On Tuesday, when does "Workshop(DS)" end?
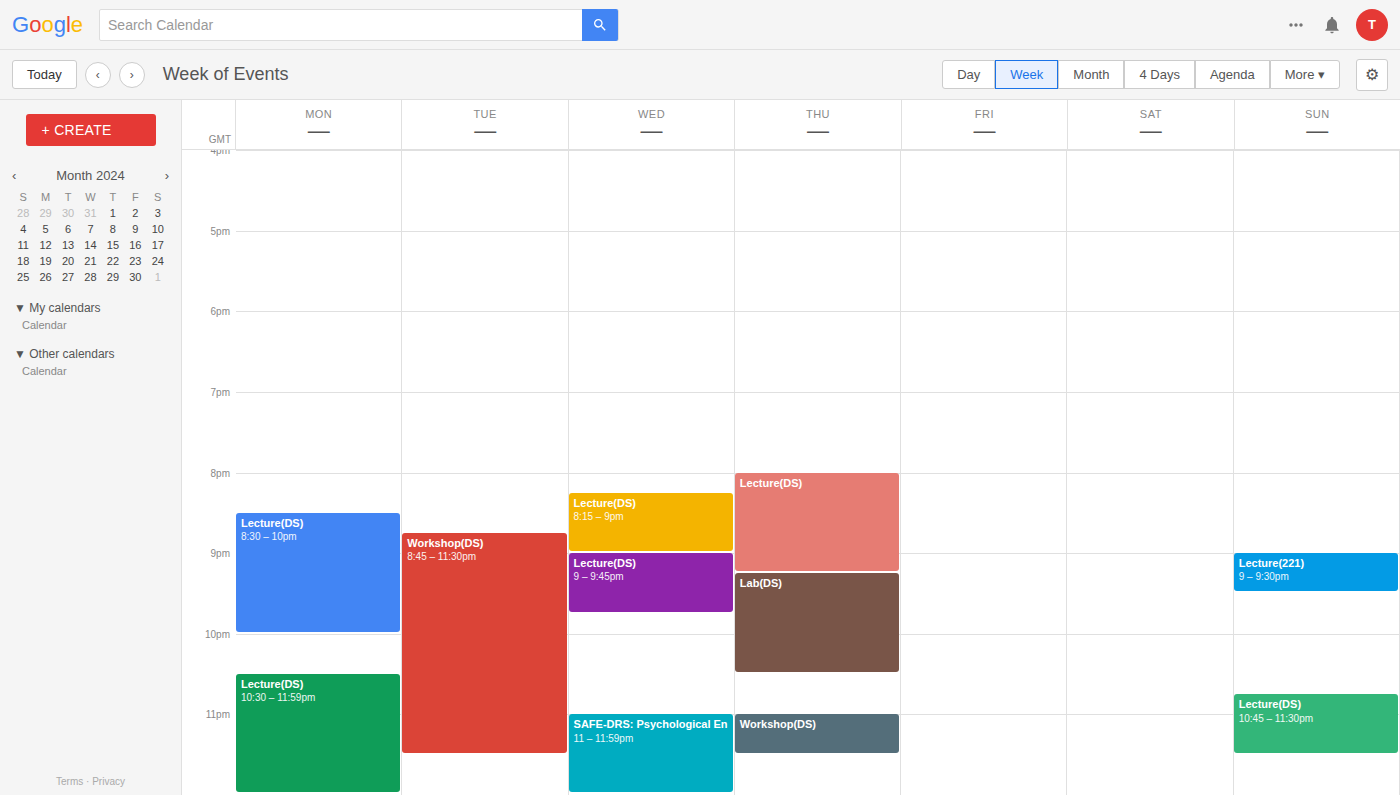
11:30 PM